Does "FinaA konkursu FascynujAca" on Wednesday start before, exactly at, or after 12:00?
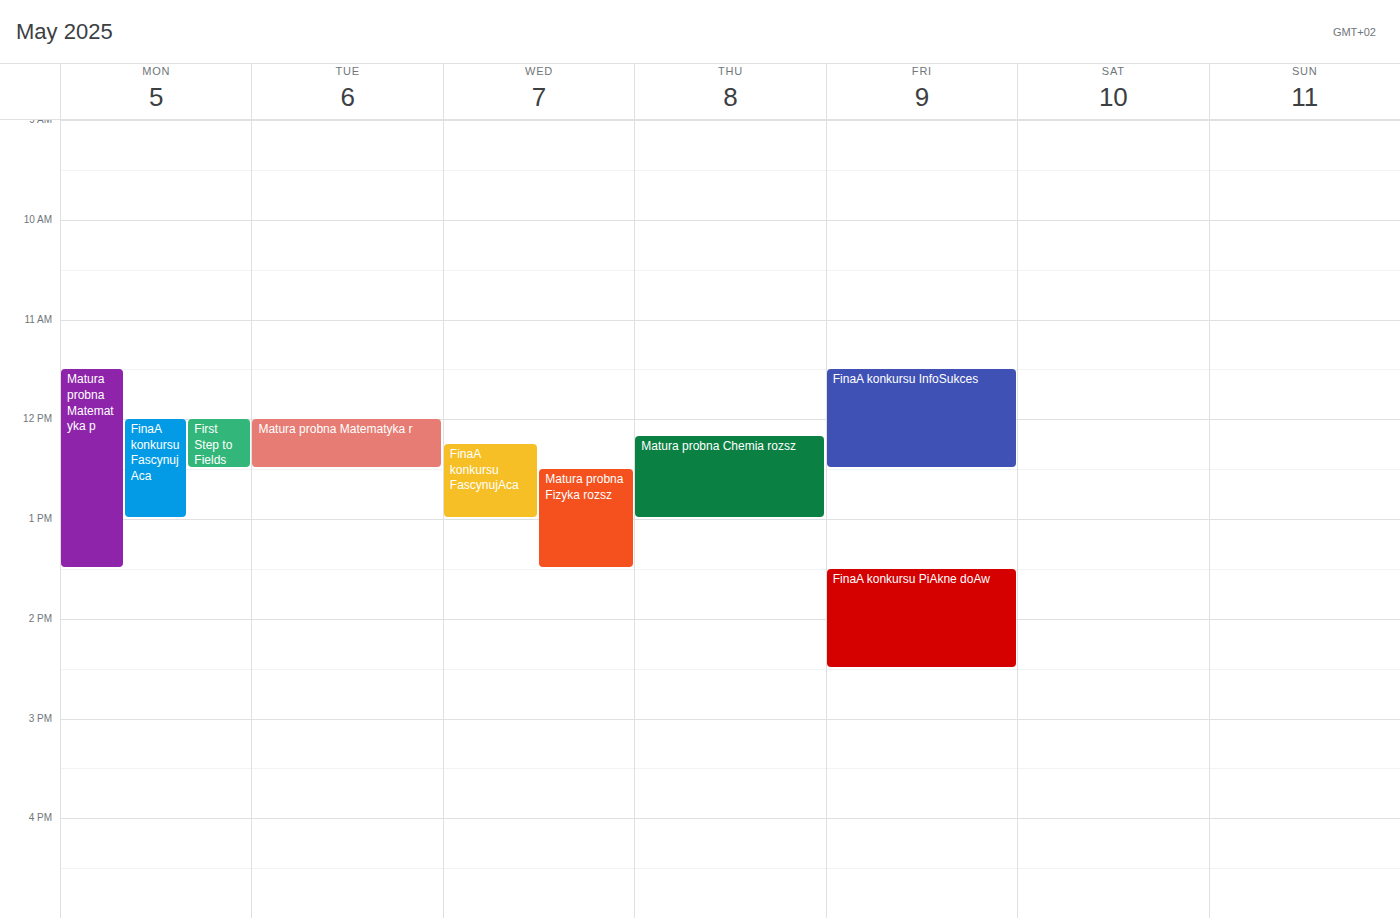
12:15 -- after 12:00, 15 minutes below the 12:00 line.